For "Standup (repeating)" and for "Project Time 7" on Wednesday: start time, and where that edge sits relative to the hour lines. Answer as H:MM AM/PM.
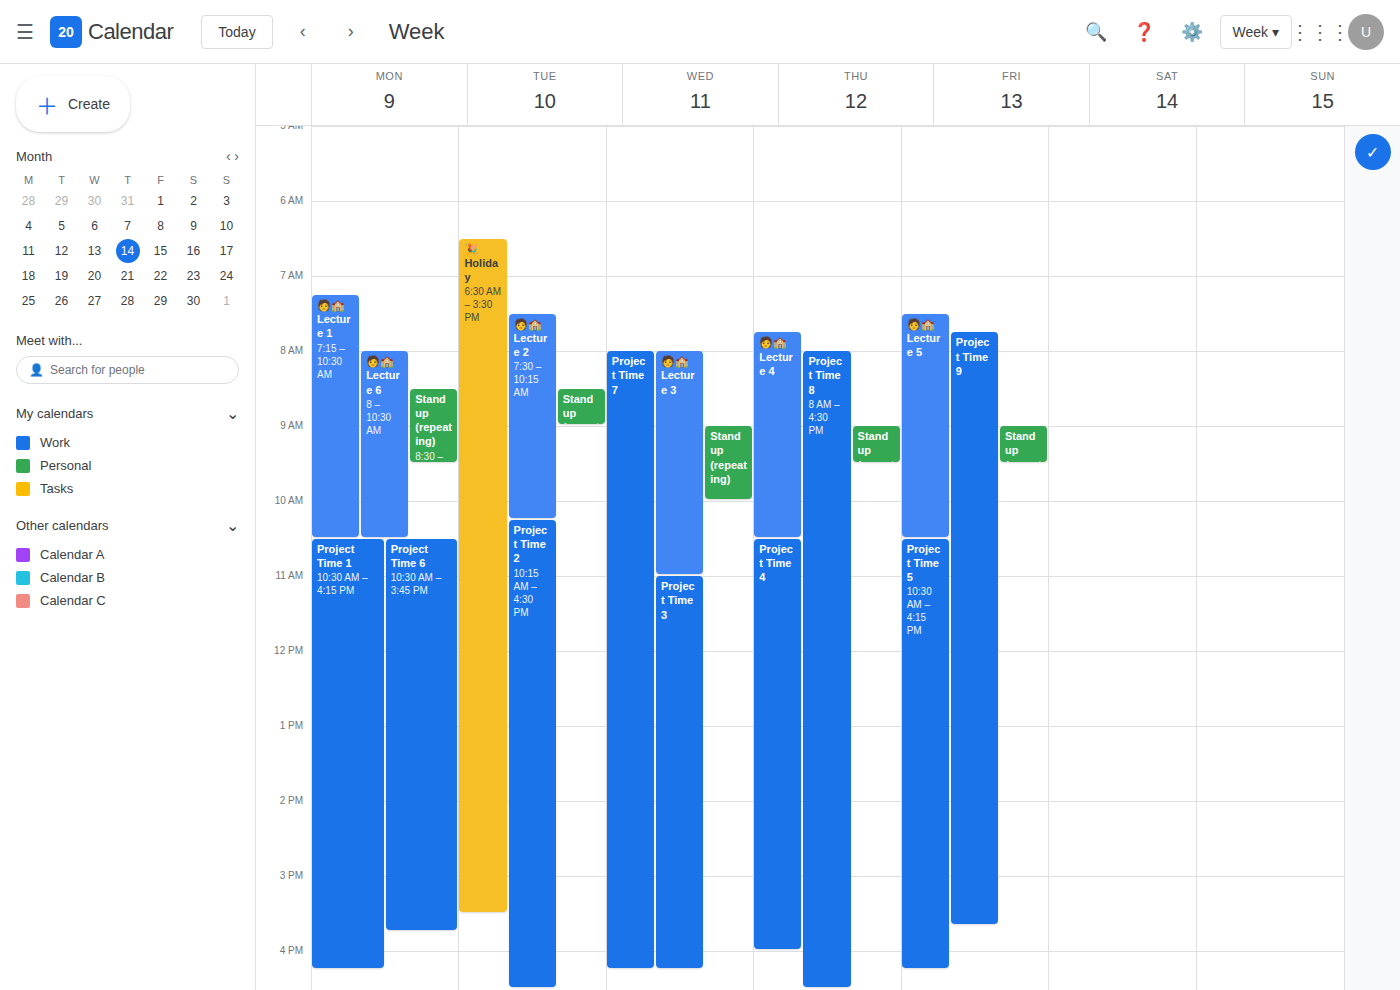
"Standup (repeating)": 9:00 AM, exactly on the 9 AM line. "Project Time 7": 8:00 AM, exactly on the 8 AM line.